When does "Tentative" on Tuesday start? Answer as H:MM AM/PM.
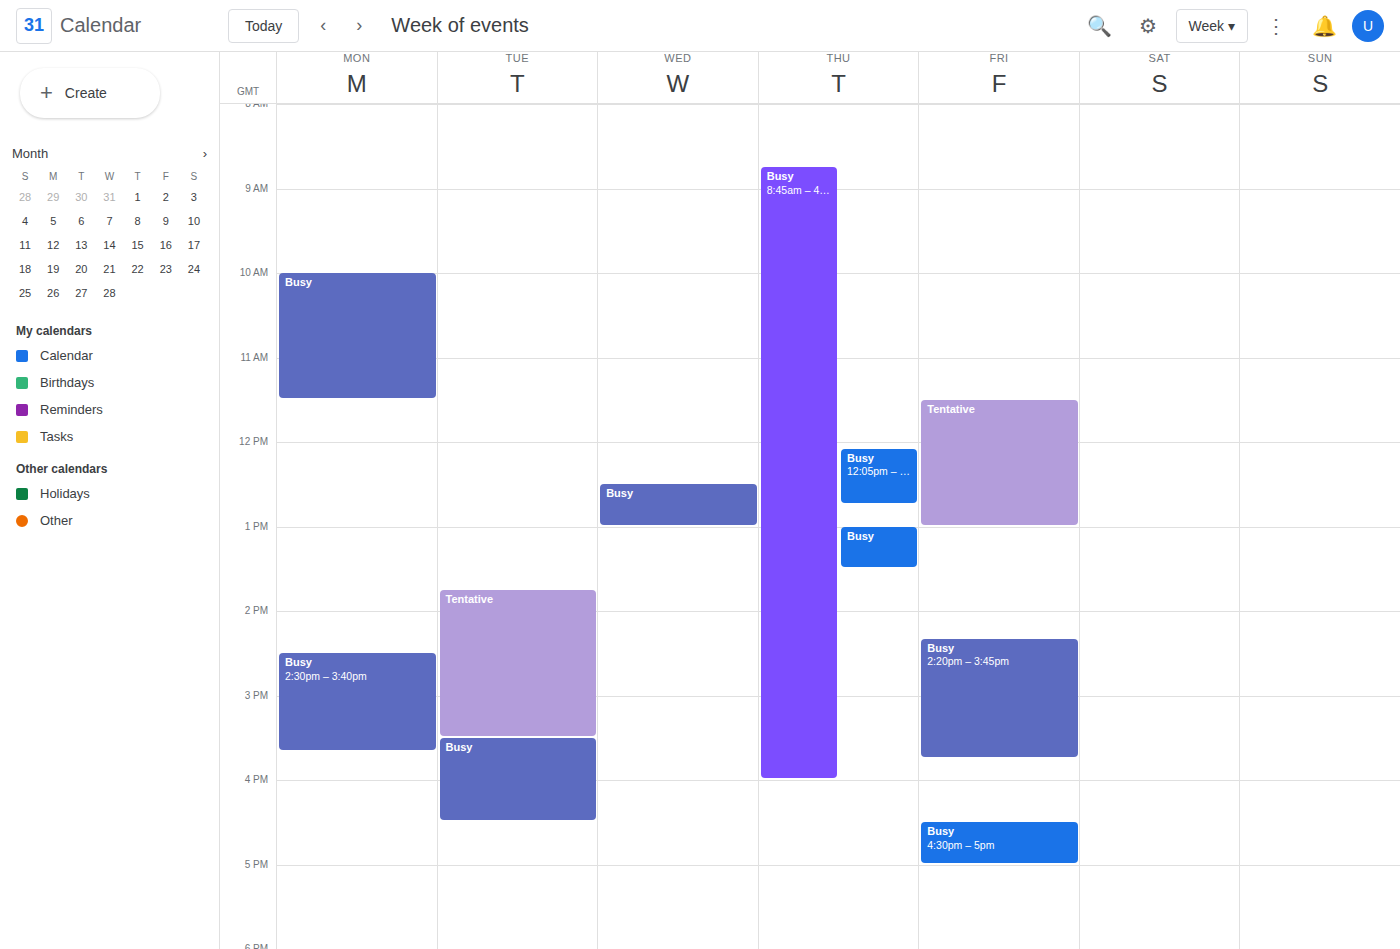
1:45 PM